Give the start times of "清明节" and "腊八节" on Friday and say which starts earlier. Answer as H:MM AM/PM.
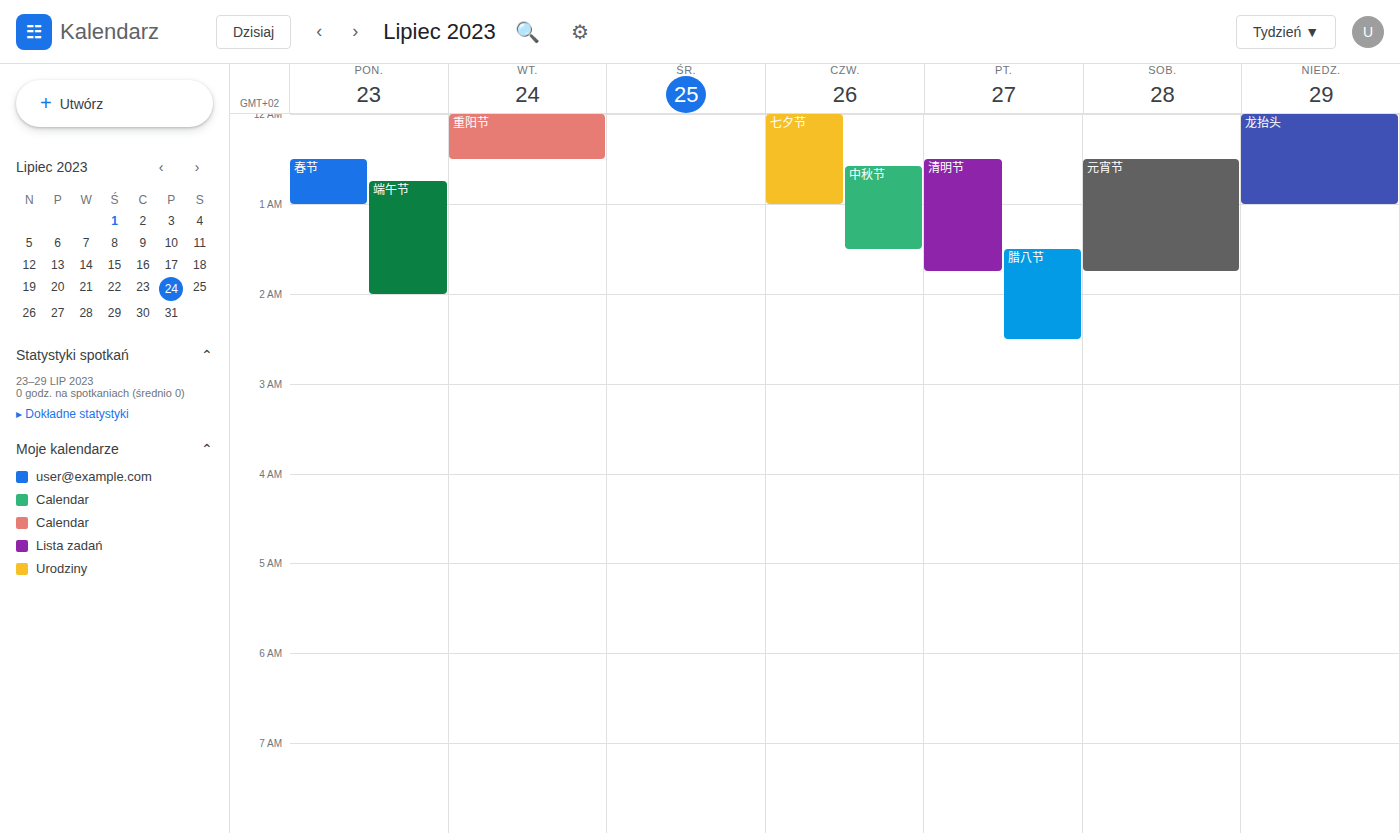
"清明节" 12:30 AM; "腊八节" 1:30 AM.